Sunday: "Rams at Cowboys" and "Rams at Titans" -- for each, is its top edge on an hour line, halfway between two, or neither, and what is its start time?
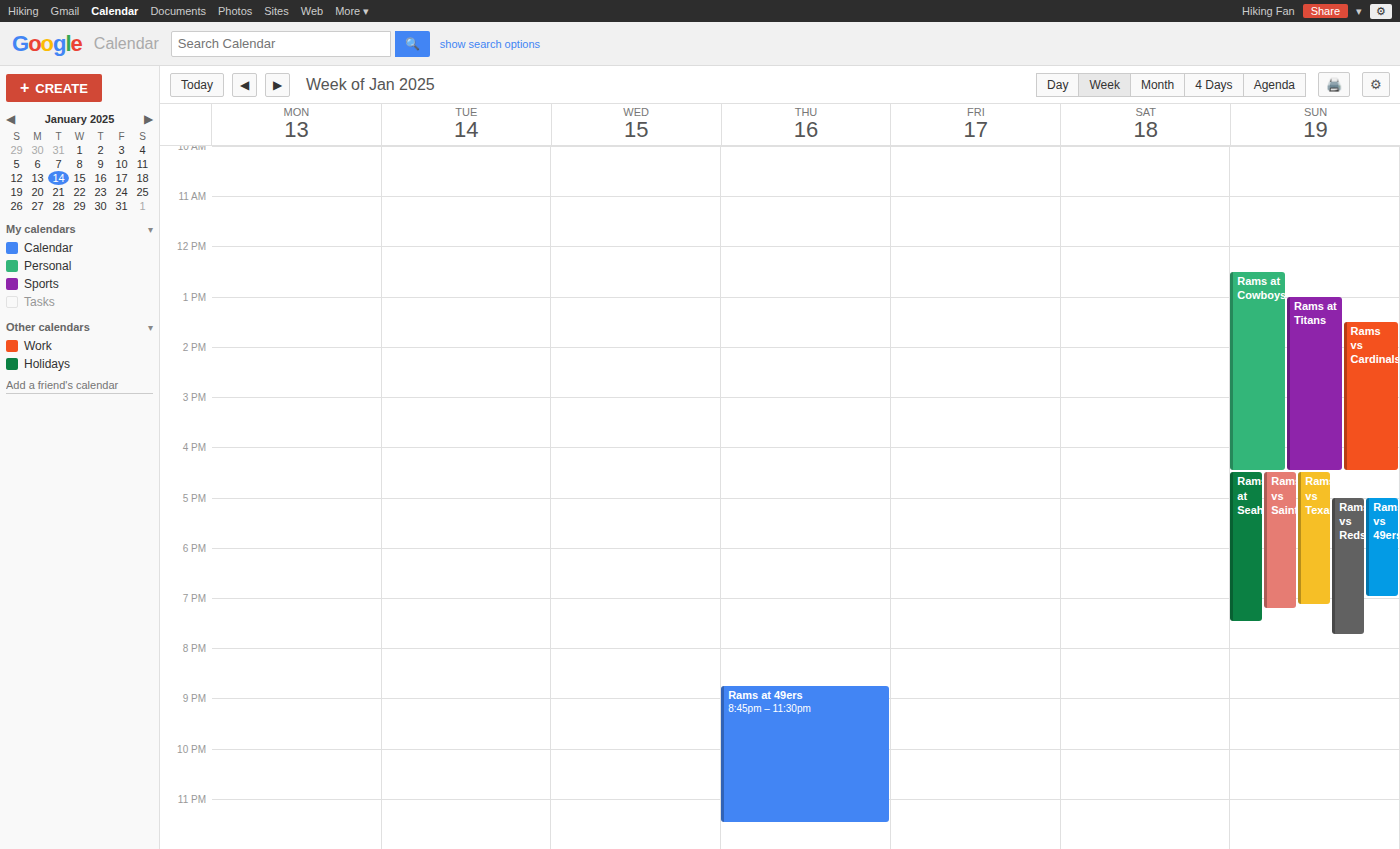
"Rams at Cowboys": 12:30 PM, halfway between the 12 PM and 1 PM lines. "Rams at Titans": 1:00 PM, exactly on the 1 PM line.